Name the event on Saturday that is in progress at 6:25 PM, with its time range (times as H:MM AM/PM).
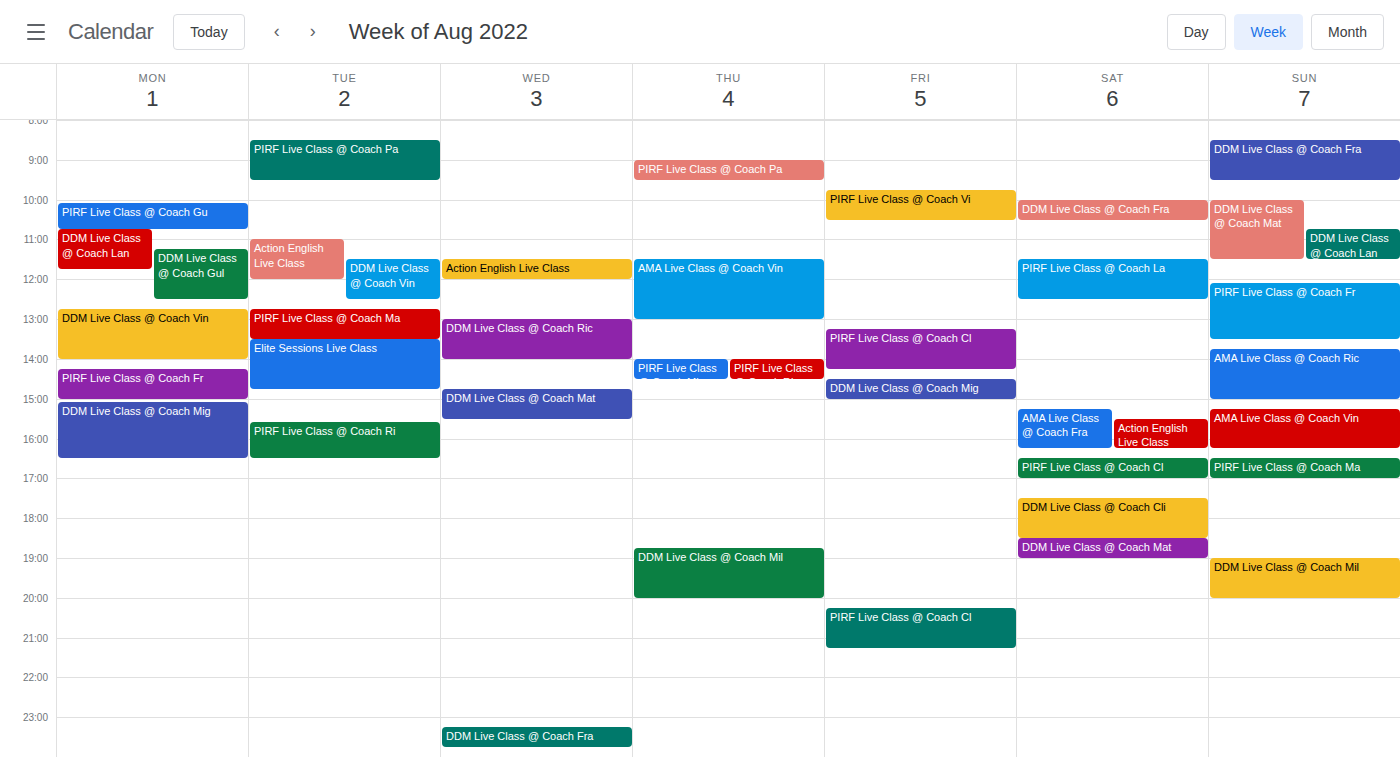
"DDM Live Class @ Coach Cli", 5:30 PM to 6:30 PM